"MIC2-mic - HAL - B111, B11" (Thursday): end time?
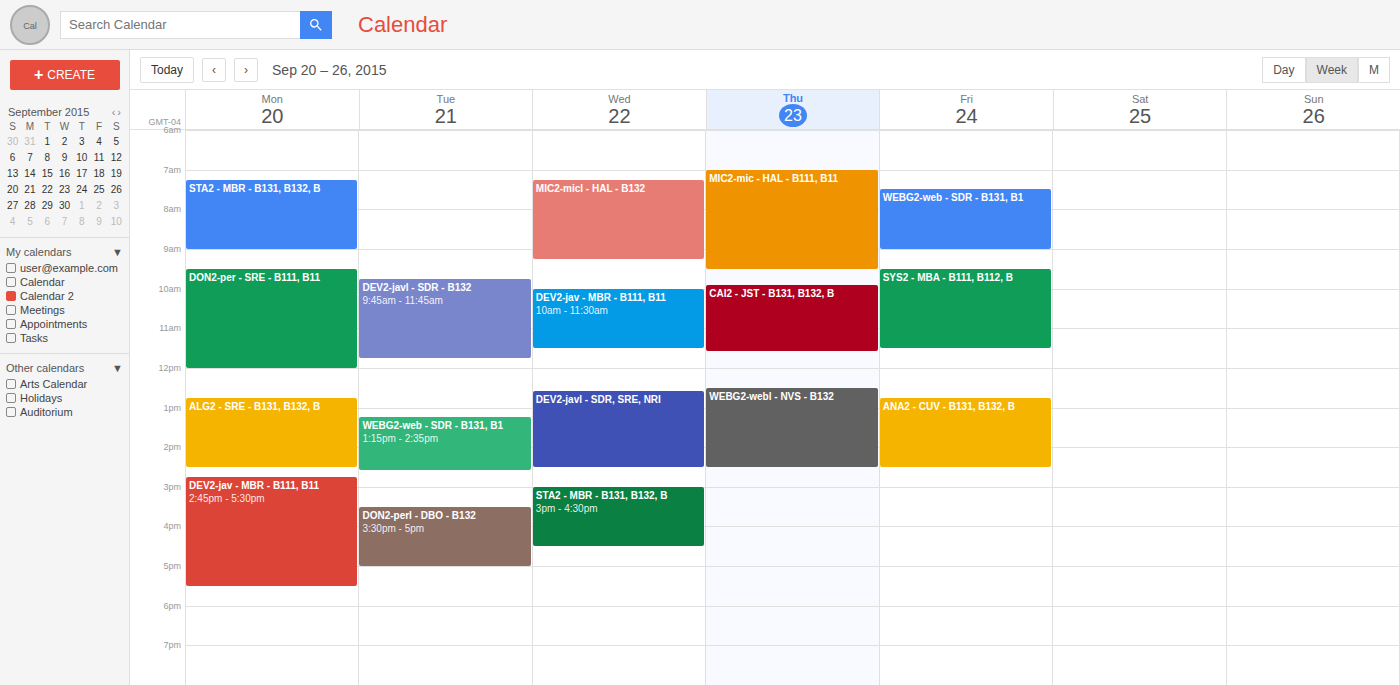
9:30 AM